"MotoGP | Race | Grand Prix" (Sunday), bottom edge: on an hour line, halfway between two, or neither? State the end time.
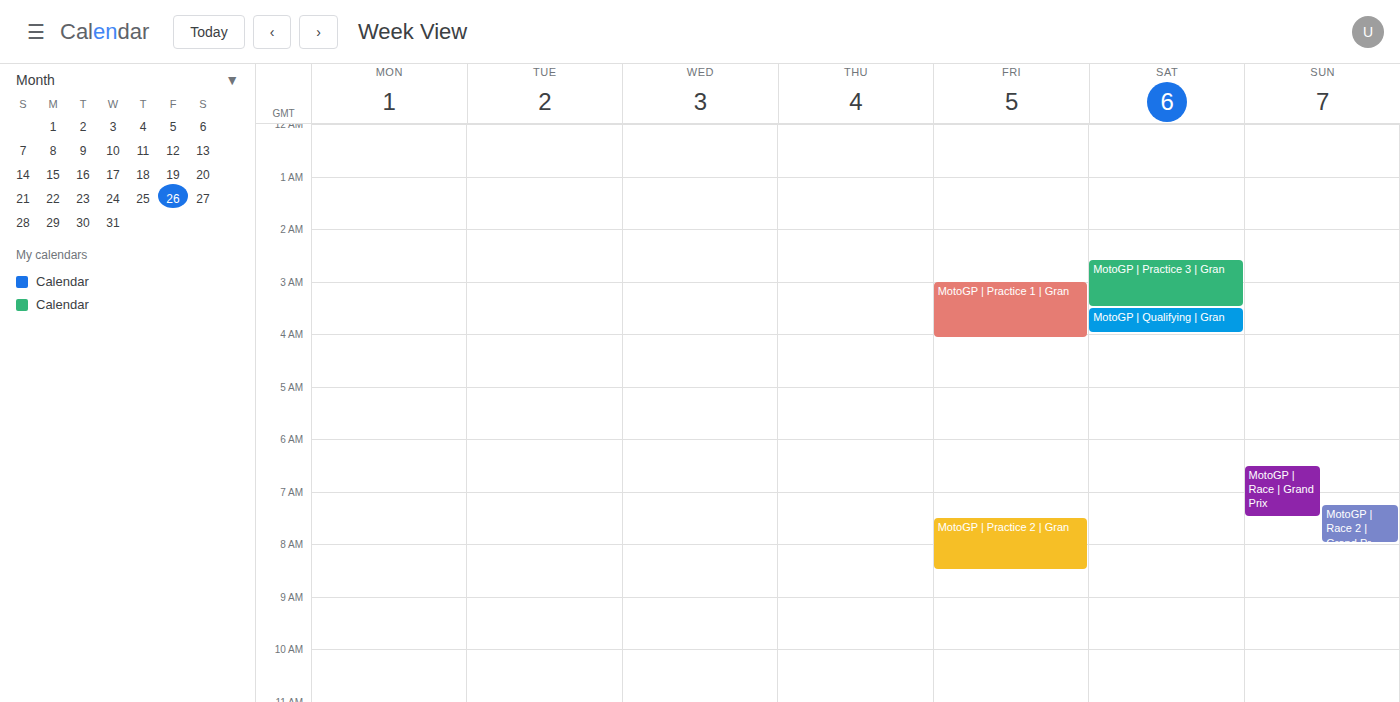
7:30 AM -- halfway between the 7 AM and 8 AM lines.